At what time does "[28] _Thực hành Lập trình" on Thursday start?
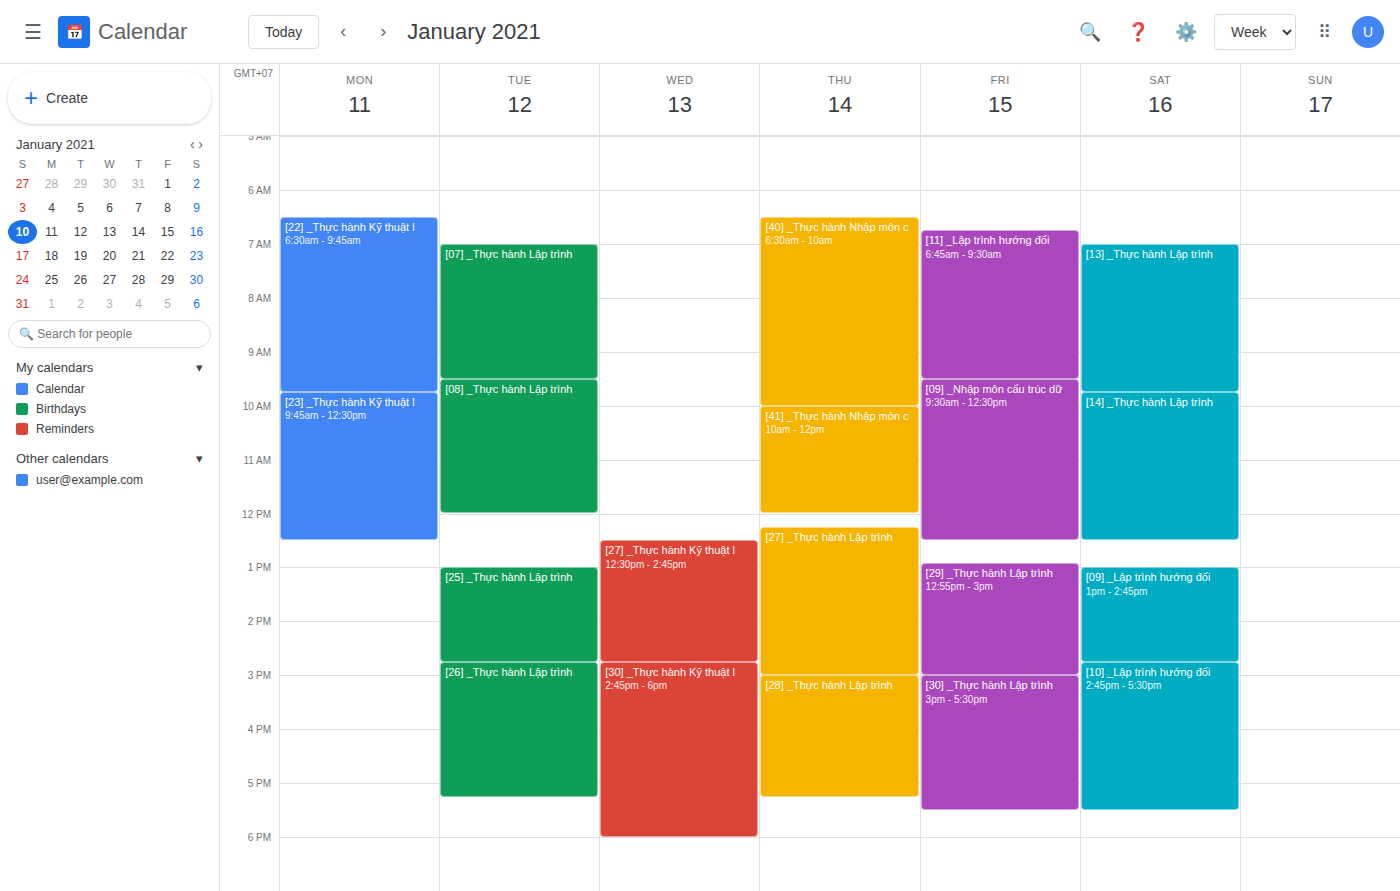
3:00 PM